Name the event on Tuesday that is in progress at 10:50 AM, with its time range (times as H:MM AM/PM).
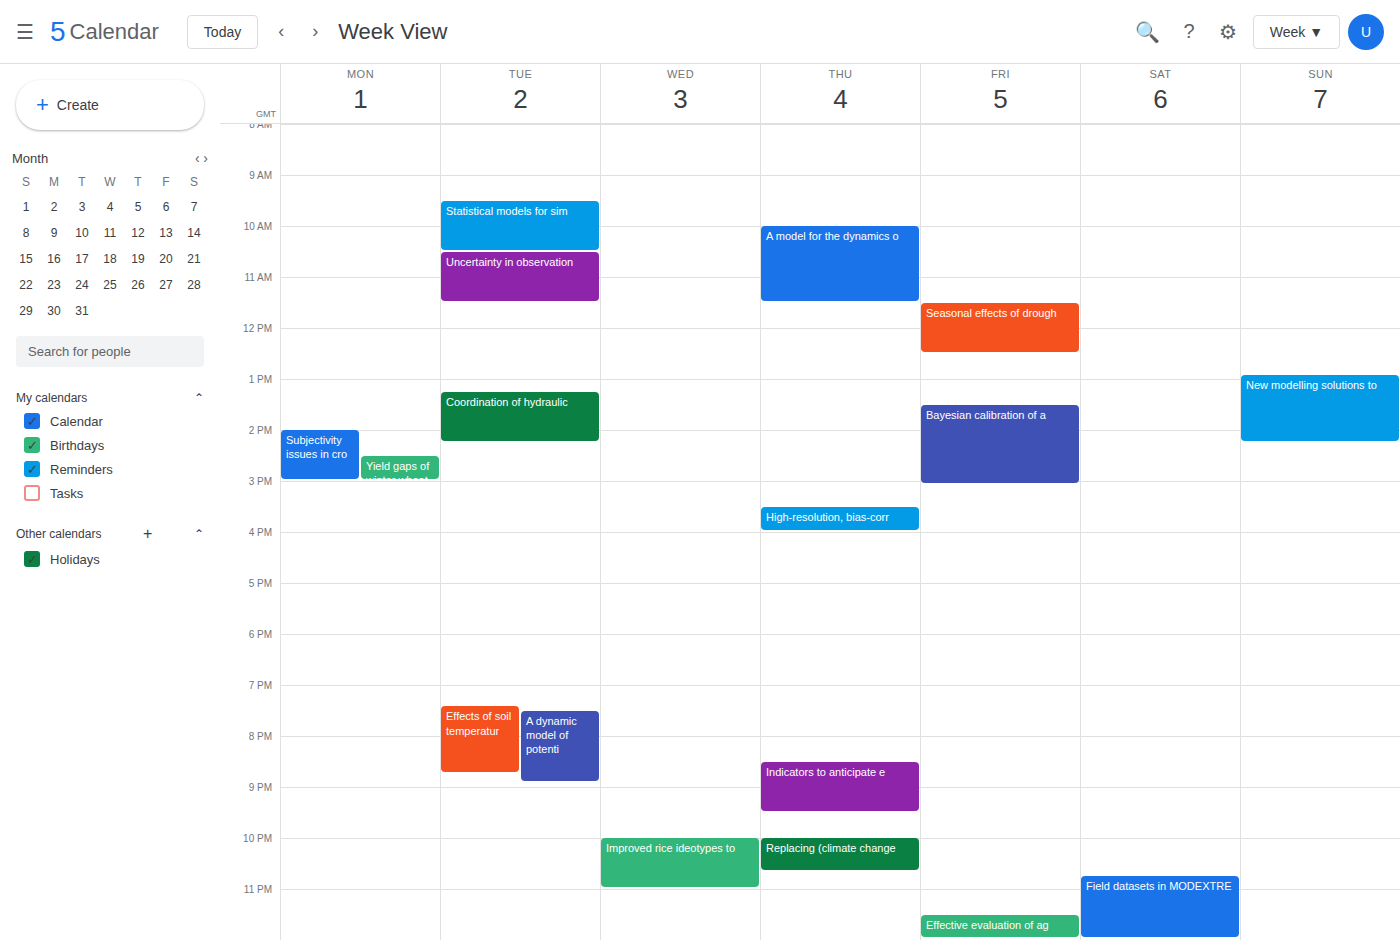
"Uncertainty in observation", 10:30 AM to 11:30 AM